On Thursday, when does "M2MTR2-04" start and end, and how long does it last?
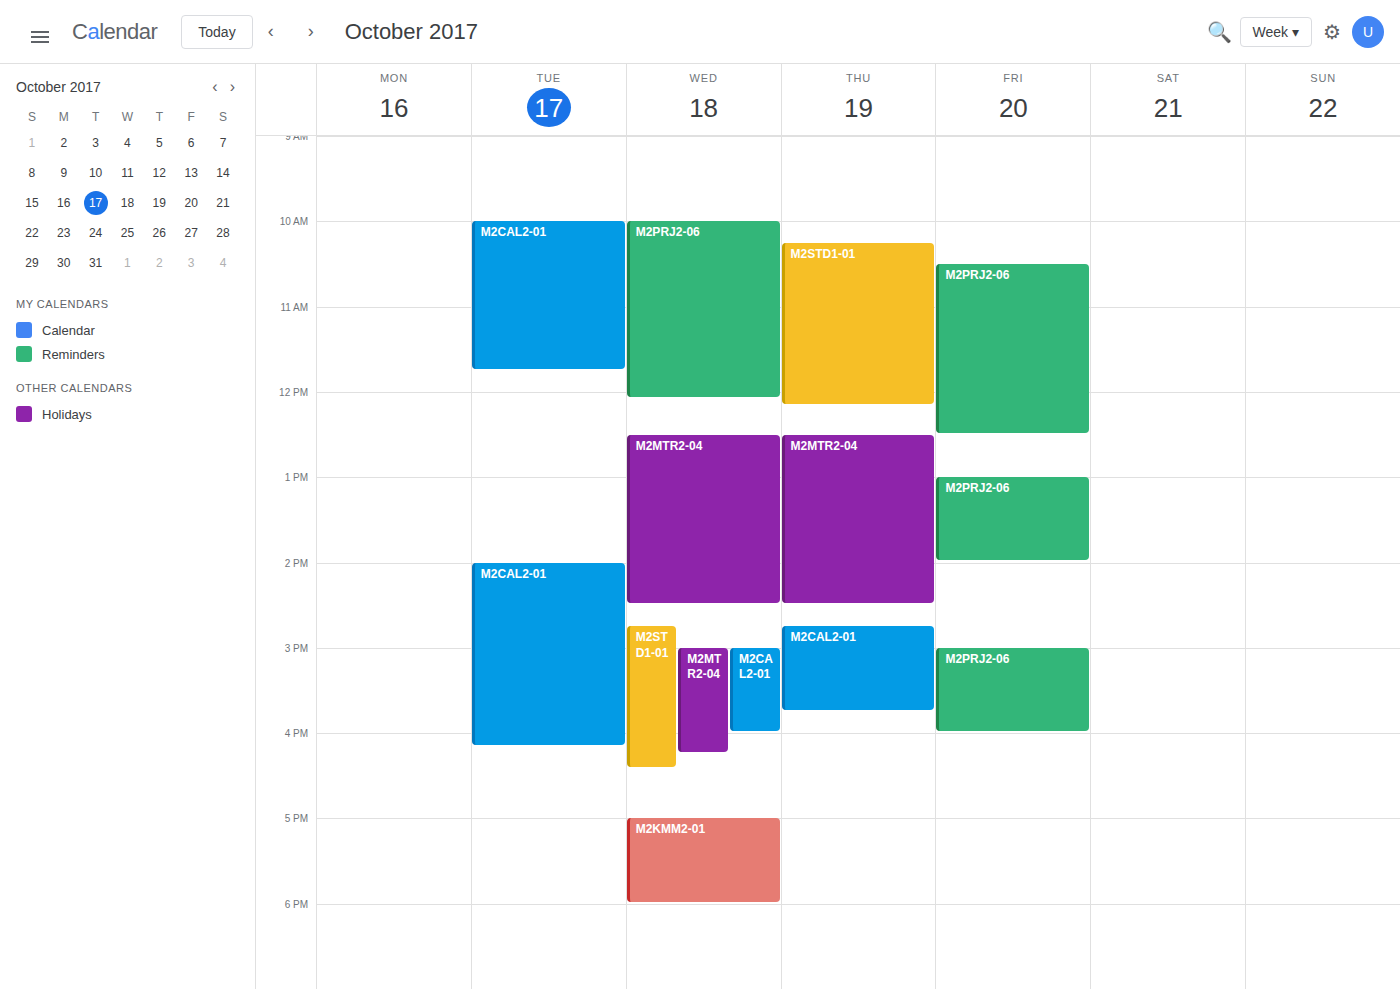
12:30 to 14:30, 2 hours